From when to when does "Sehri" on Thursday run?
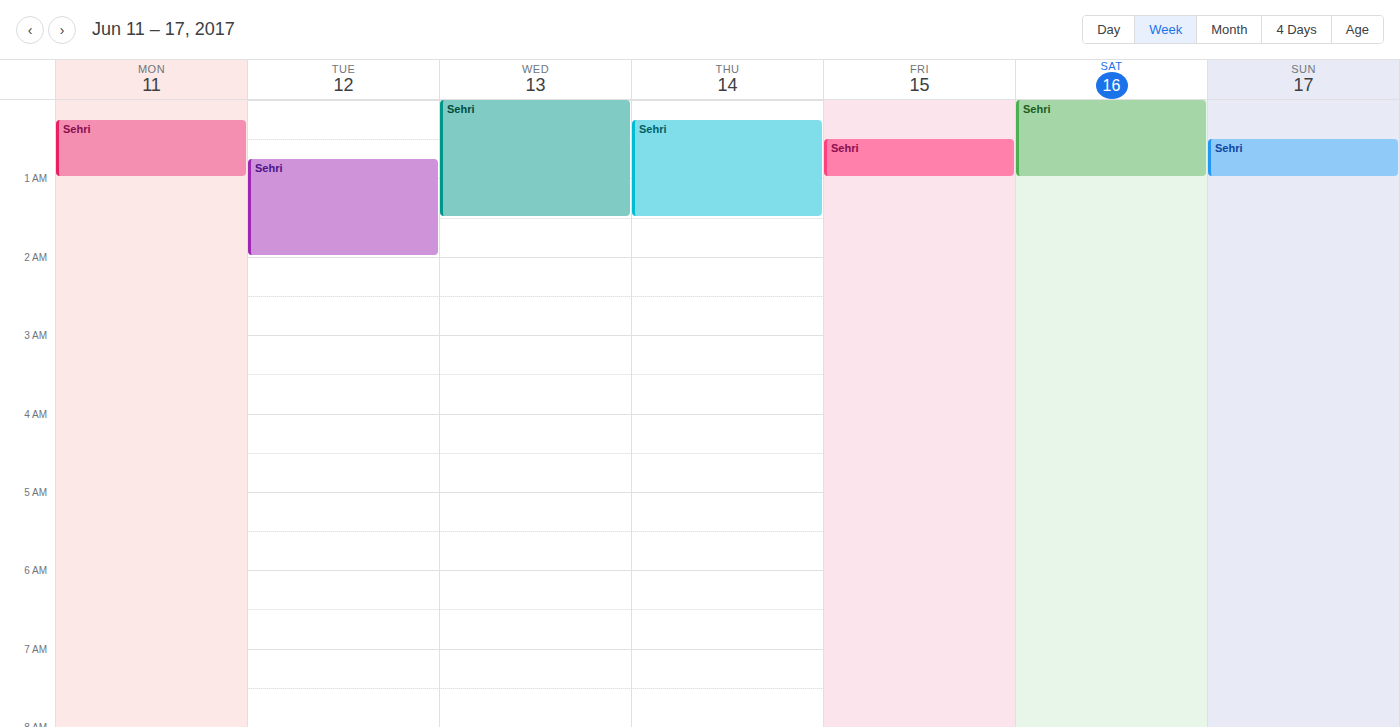
12:15 AM to 1:30 AM